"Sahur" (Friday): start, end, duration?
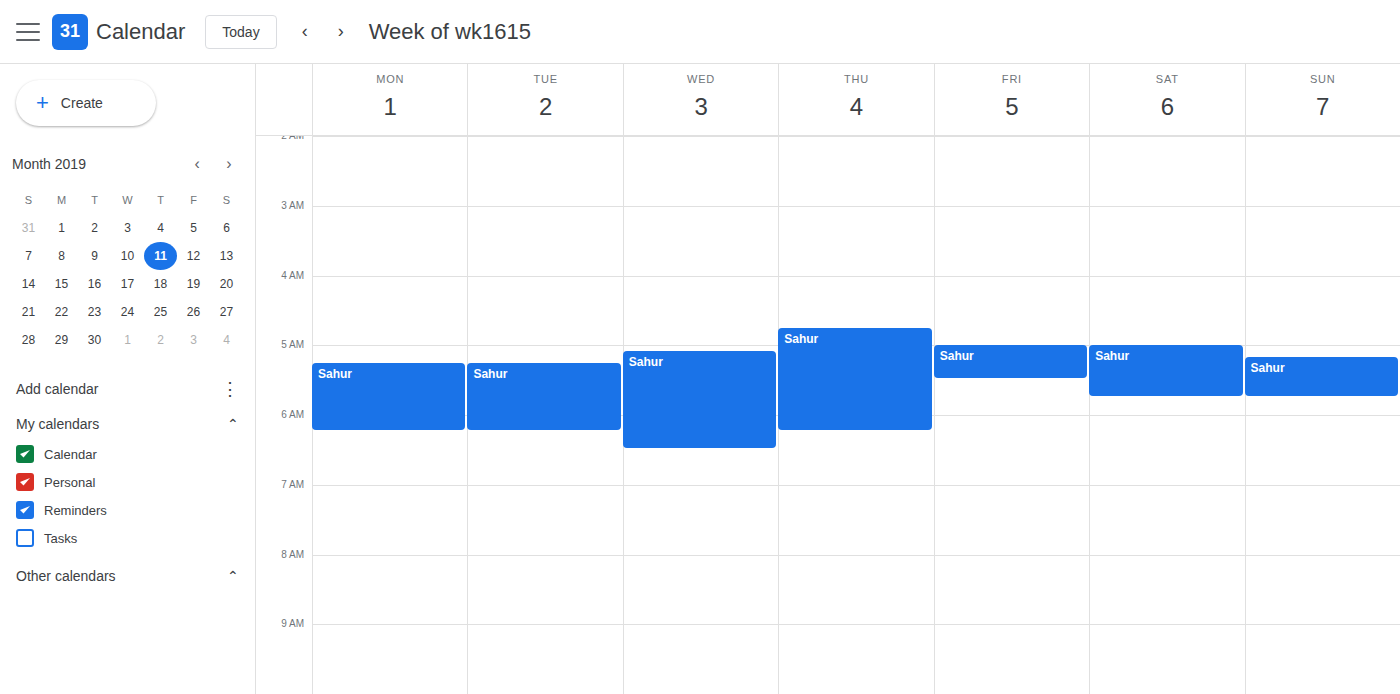
5:00 AM to 5:30 AM, 30 minutes